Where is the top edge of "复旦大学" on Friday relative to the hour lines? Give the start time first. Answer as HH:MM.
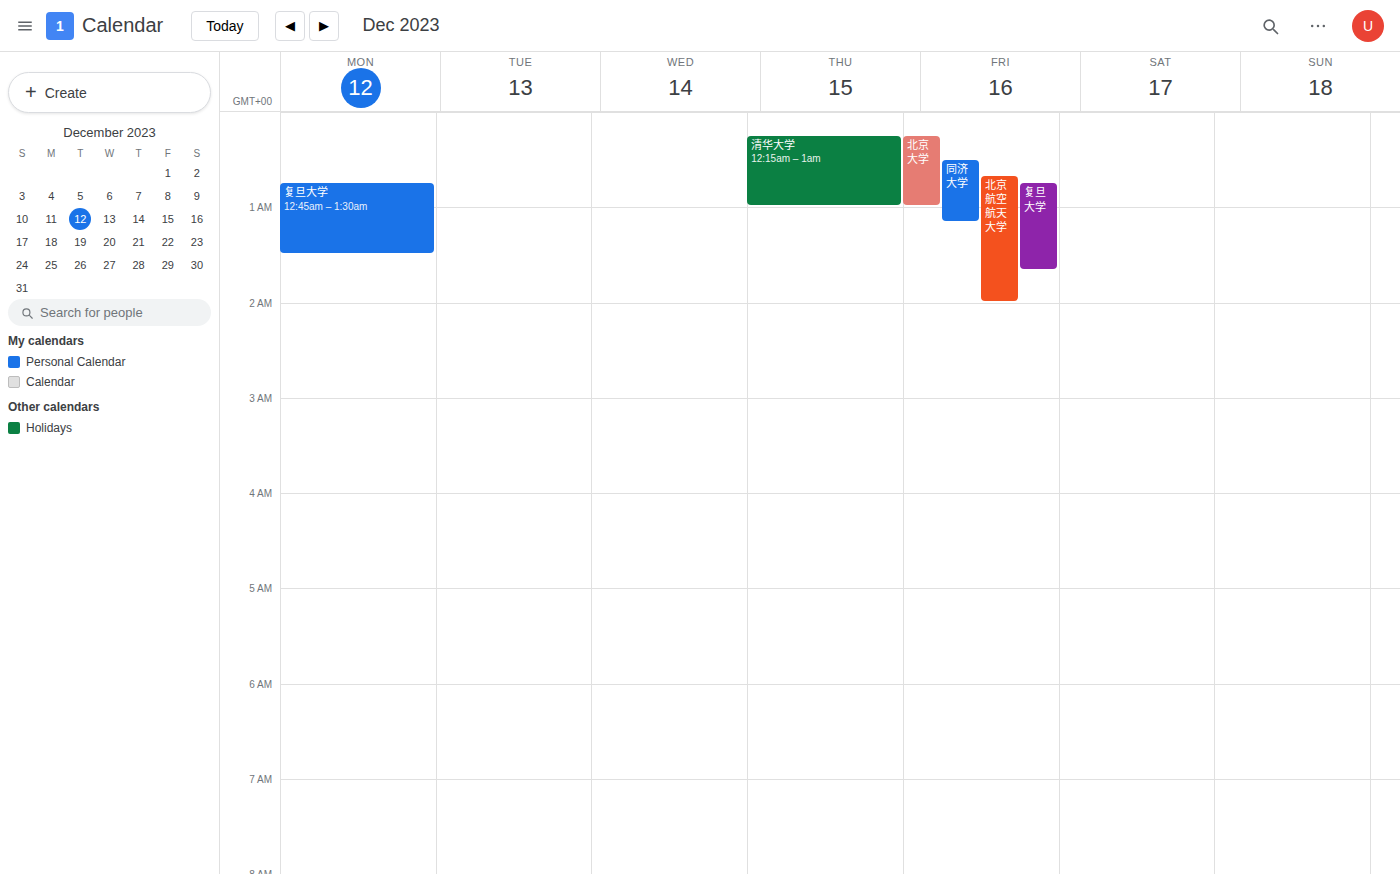
00:45 -- neither: three quarters of the way from the 00:00 line to the 01:00 line.